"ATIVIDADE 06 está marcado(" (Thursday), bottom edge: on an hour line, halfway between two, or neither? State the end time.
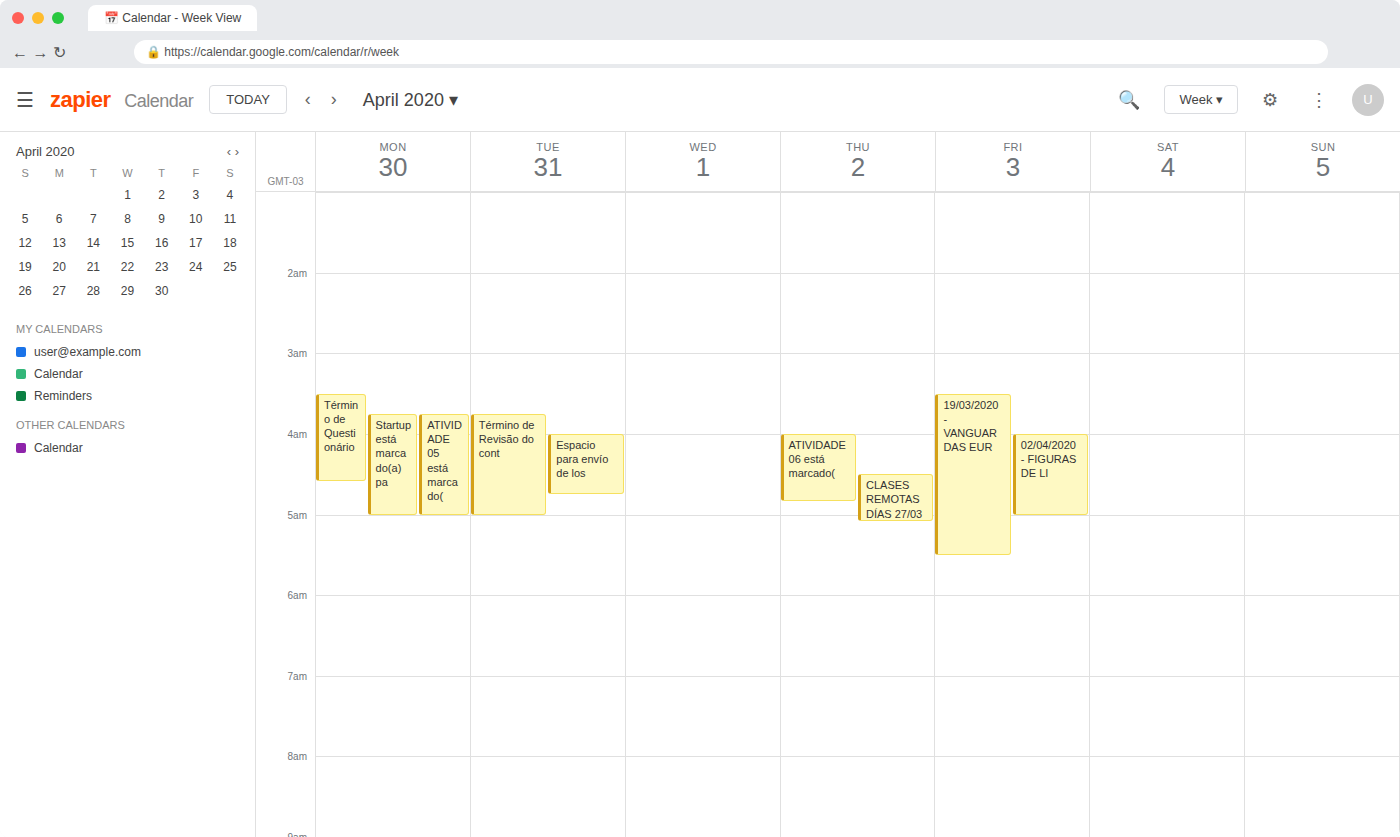
4:50 AM -- neither: 50 minutes below the 4 AM line and 10 minutes above the 5 AM line.